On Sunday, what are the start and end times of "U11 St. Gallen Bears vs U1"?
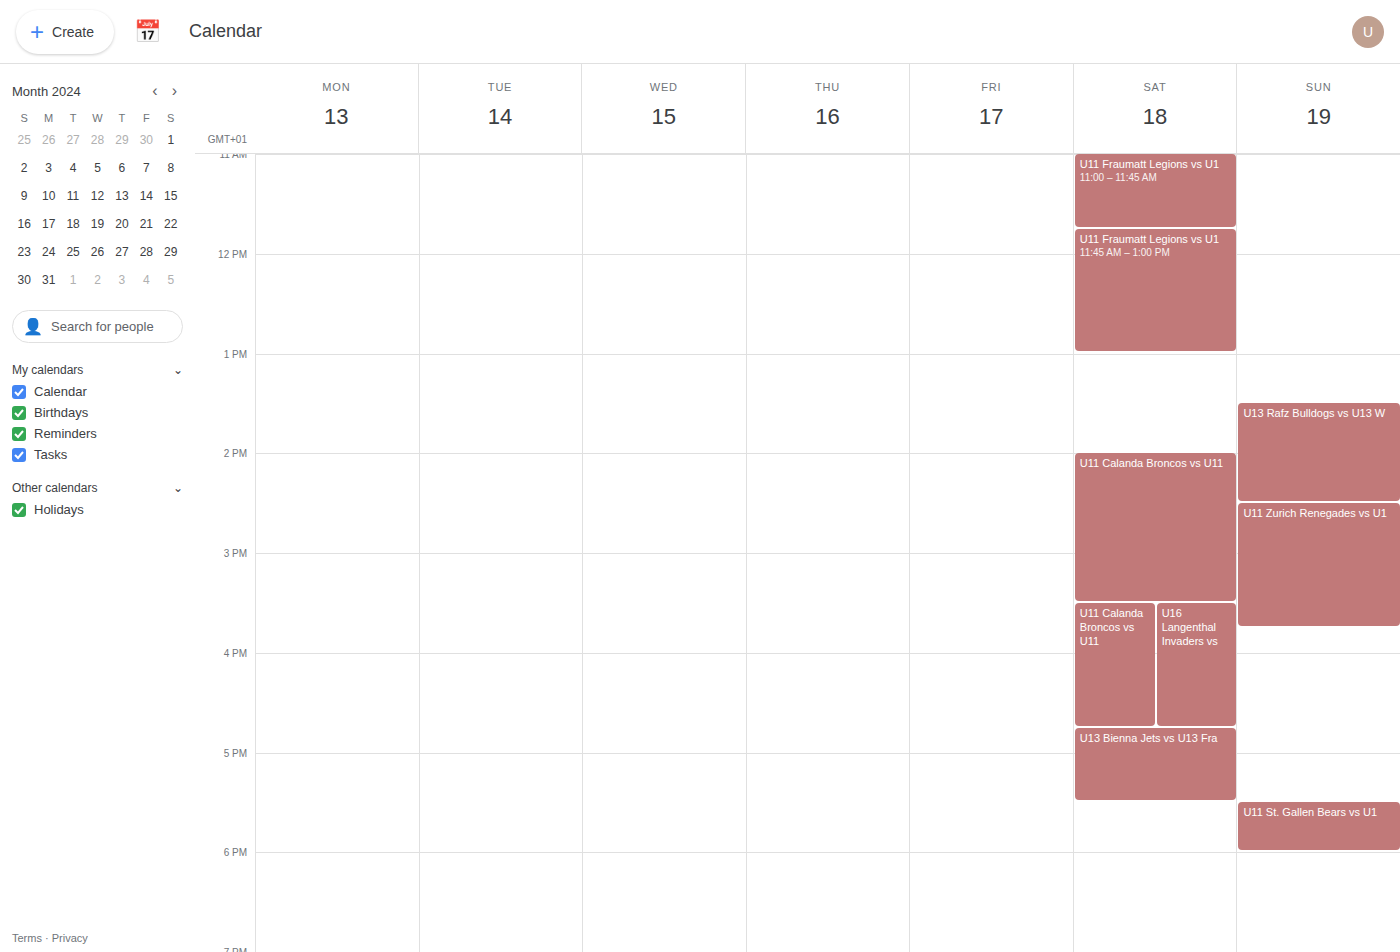
5:30 PM to 6:00 PM